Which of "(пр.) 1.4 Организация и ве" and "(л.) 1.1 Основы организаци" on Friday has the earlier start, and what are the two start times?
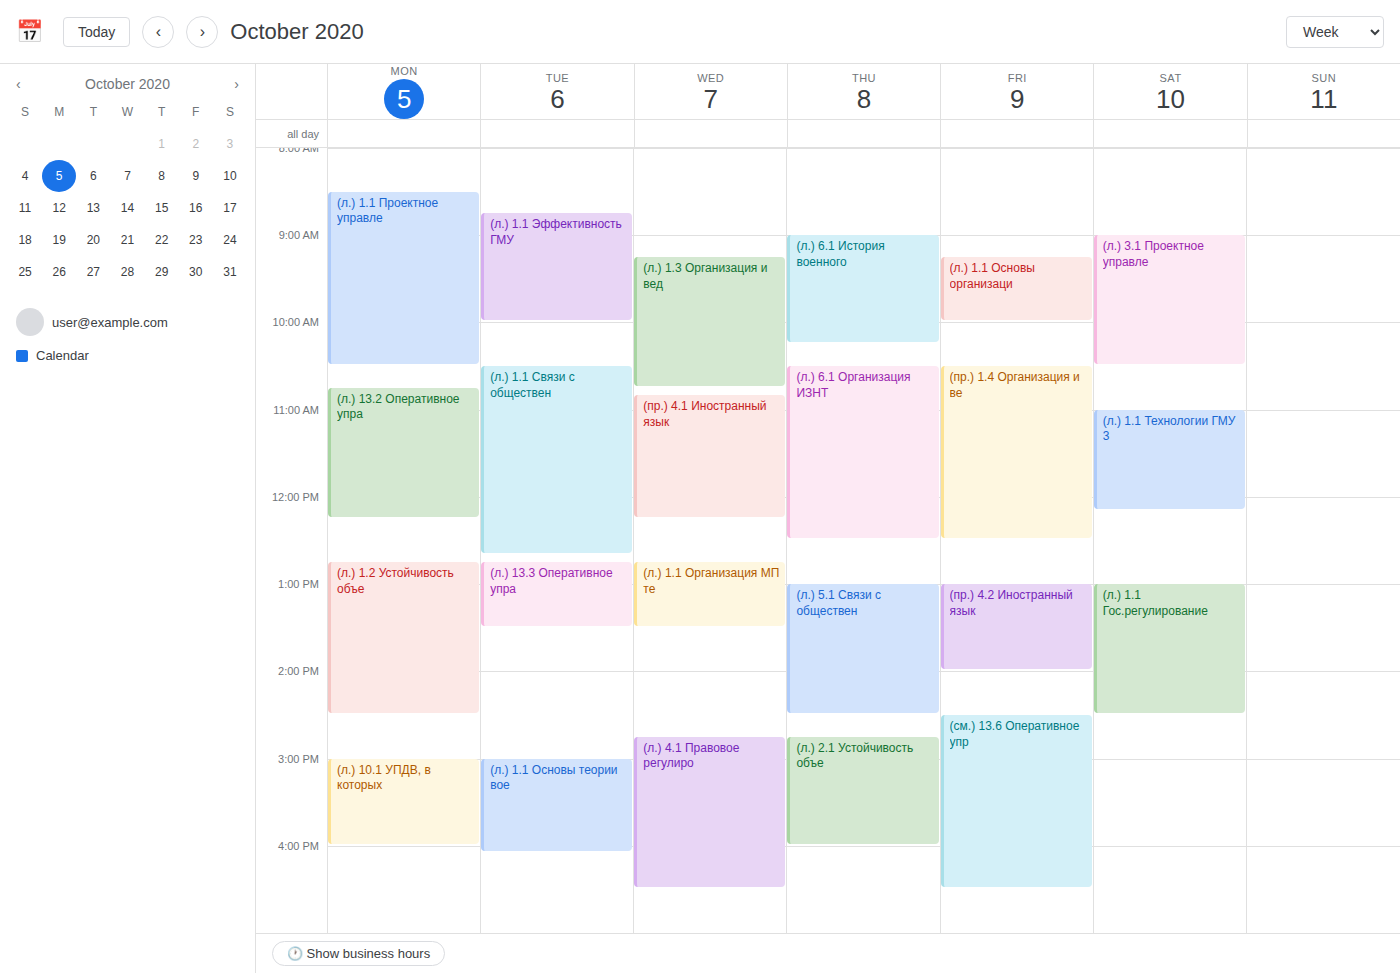
"(л.) 1.1 Основы организаци" 9:15 AM; "(пр.) 1.4 Организация и ве" 10:30 AM.